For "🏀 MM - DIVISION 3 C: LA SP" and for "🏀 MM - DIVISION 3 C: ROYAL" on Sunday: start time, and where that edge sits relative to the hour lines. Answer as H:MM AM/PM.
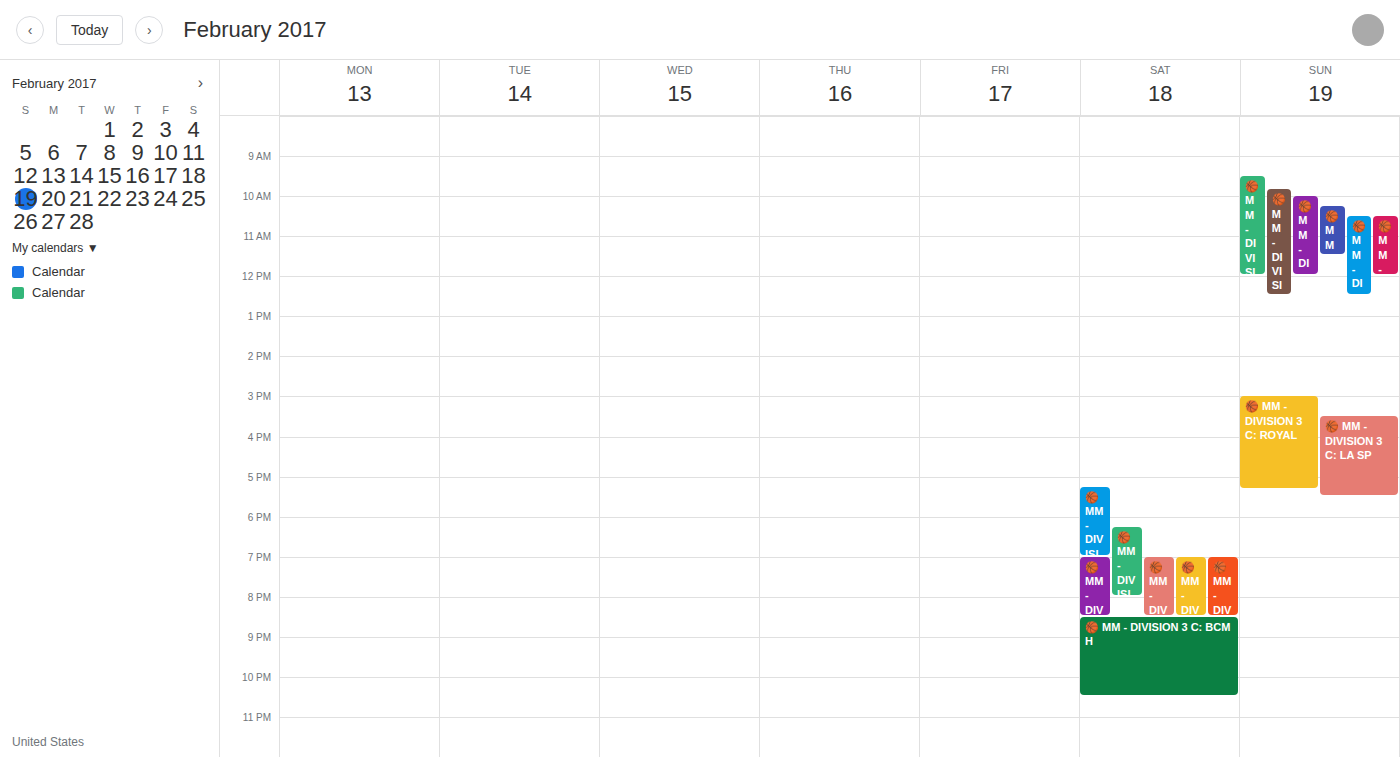
"🏀 MM - DIVISION 3 C: LA SP": 3:30 PM, halfway between the 3 PM and 4 PM lines. "🏀 MM - DIVISION 3 C: ROYAL": 3:00 PM, exactly on the 3 PM line.